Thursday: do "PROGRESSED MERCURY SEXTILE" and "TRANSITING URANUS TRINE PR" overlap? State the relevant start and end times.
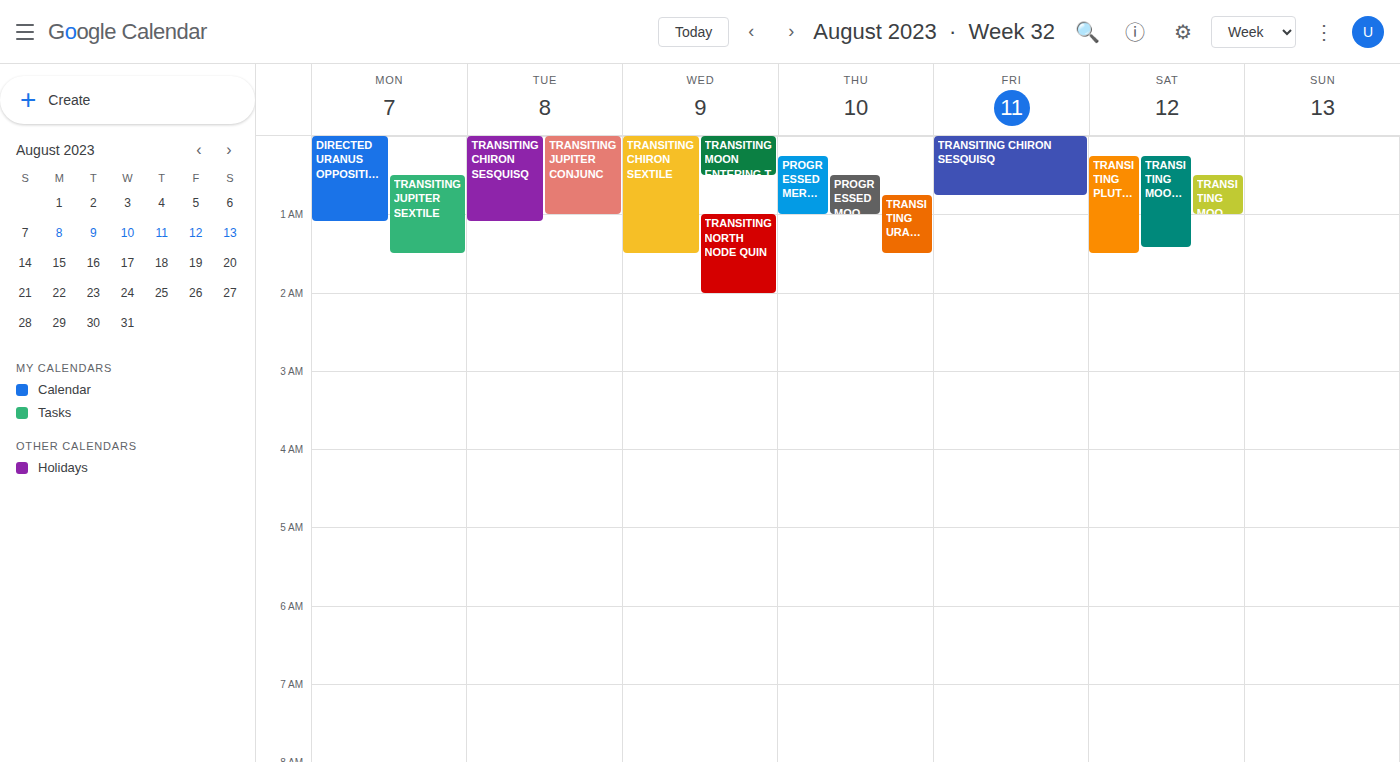
"TRANSITING URANUS TRINE PR" starts at 00:45, before "PROGRESSED MERCURY SEXTILE" ends at 01:00 -- they overlap.